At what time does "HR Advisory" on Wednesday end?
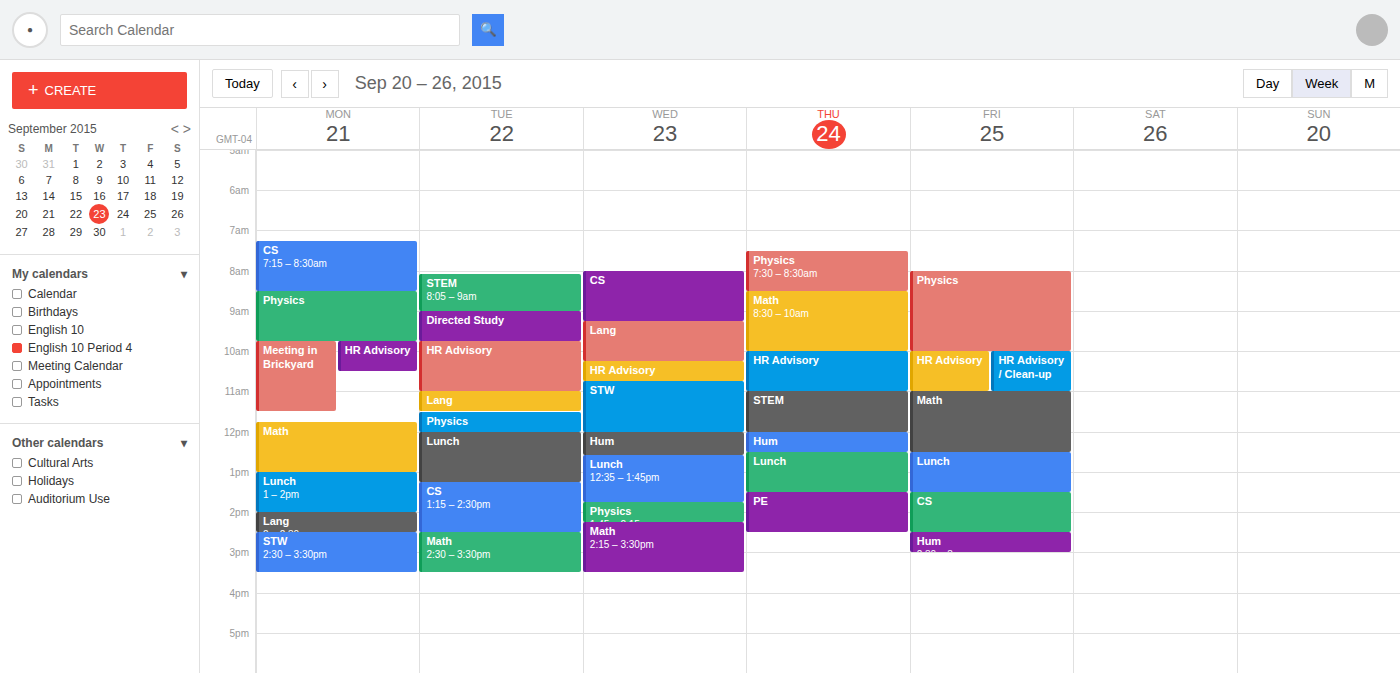
10:45 AM